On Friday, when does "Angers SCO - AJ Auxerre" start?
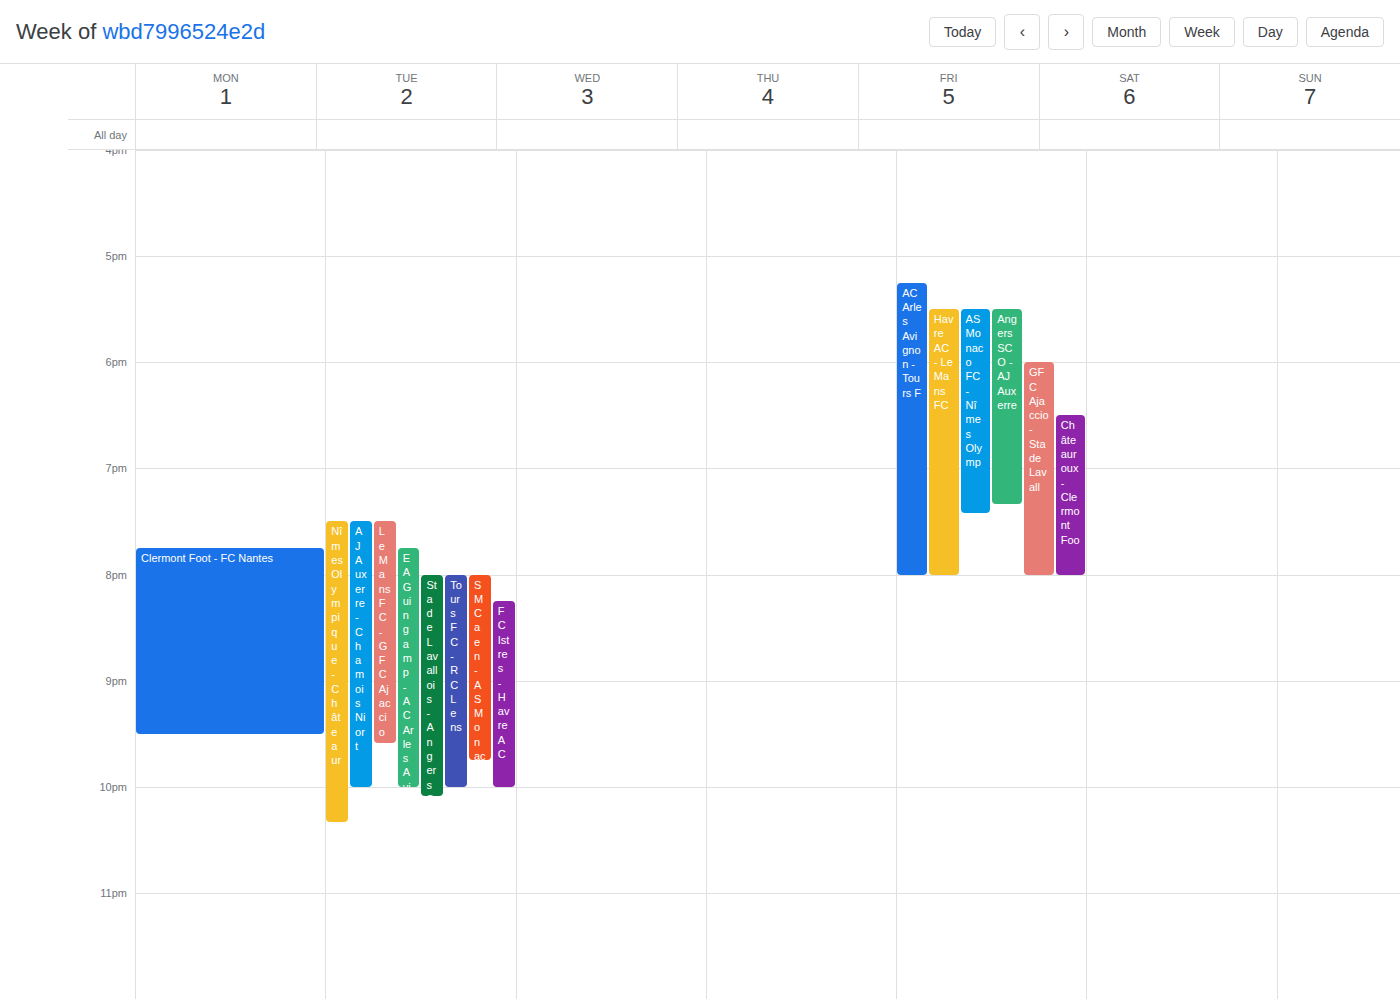
5:30 PM